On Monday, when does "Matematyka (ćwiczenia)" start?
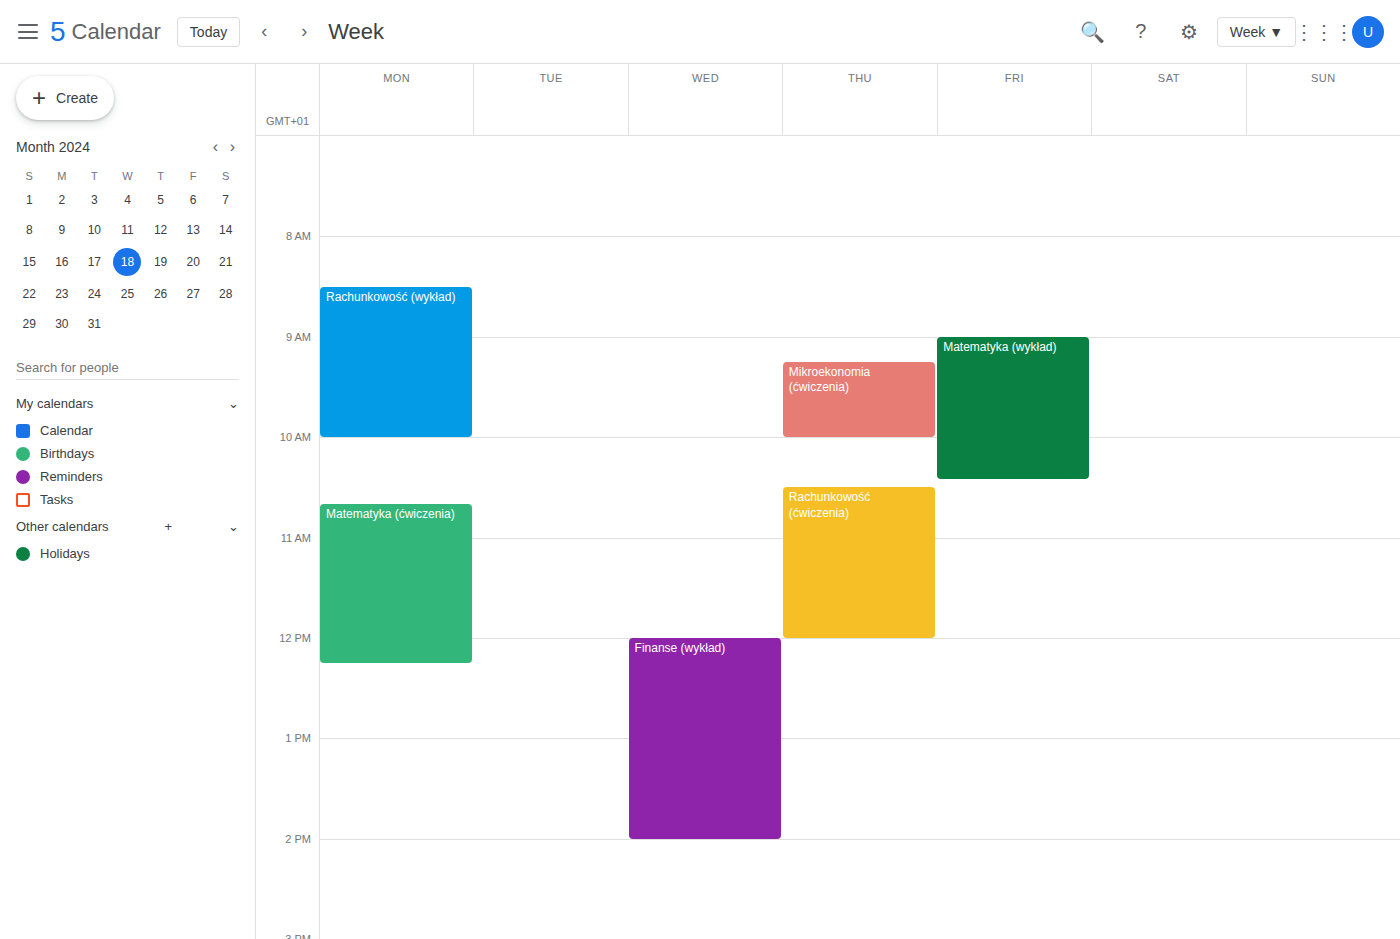
10:40 AM